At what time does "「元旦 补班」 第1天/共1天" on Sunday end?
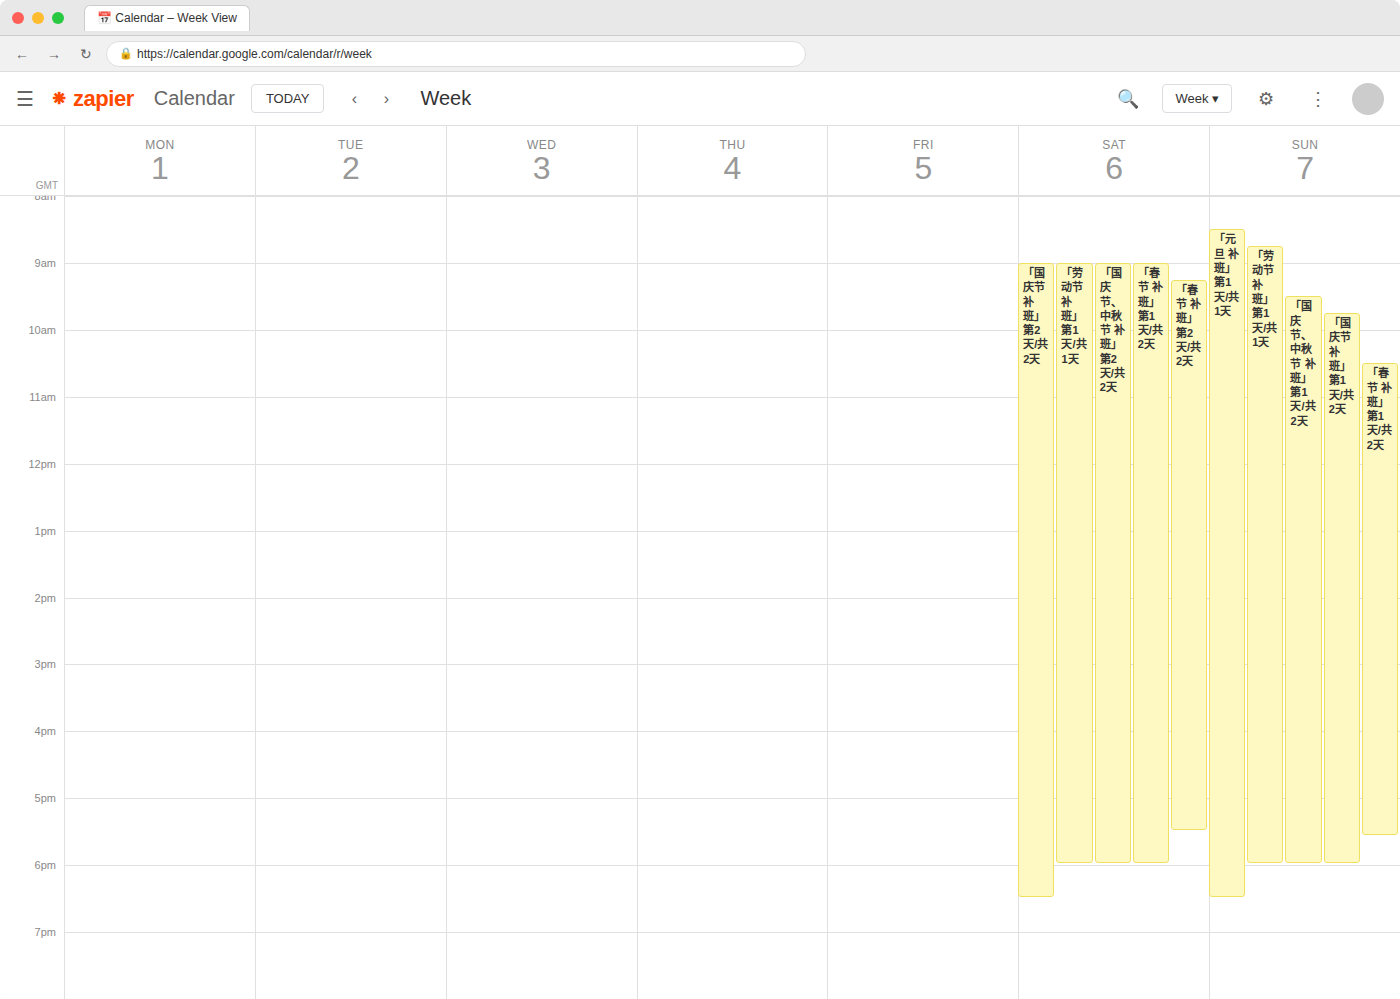
18:30